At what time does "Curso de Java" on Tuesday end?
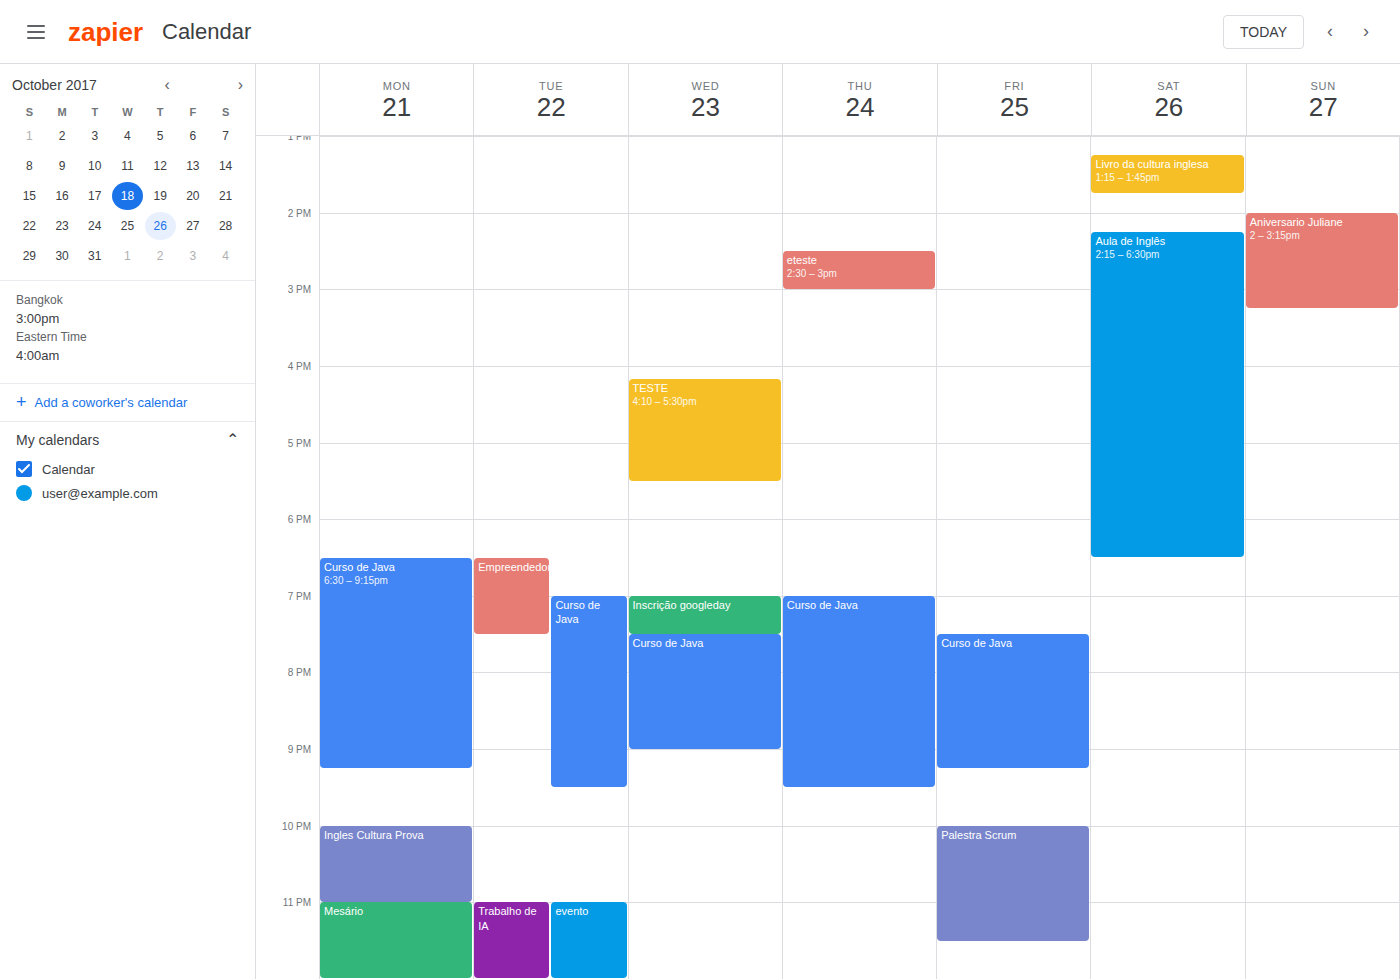
9:30 PM